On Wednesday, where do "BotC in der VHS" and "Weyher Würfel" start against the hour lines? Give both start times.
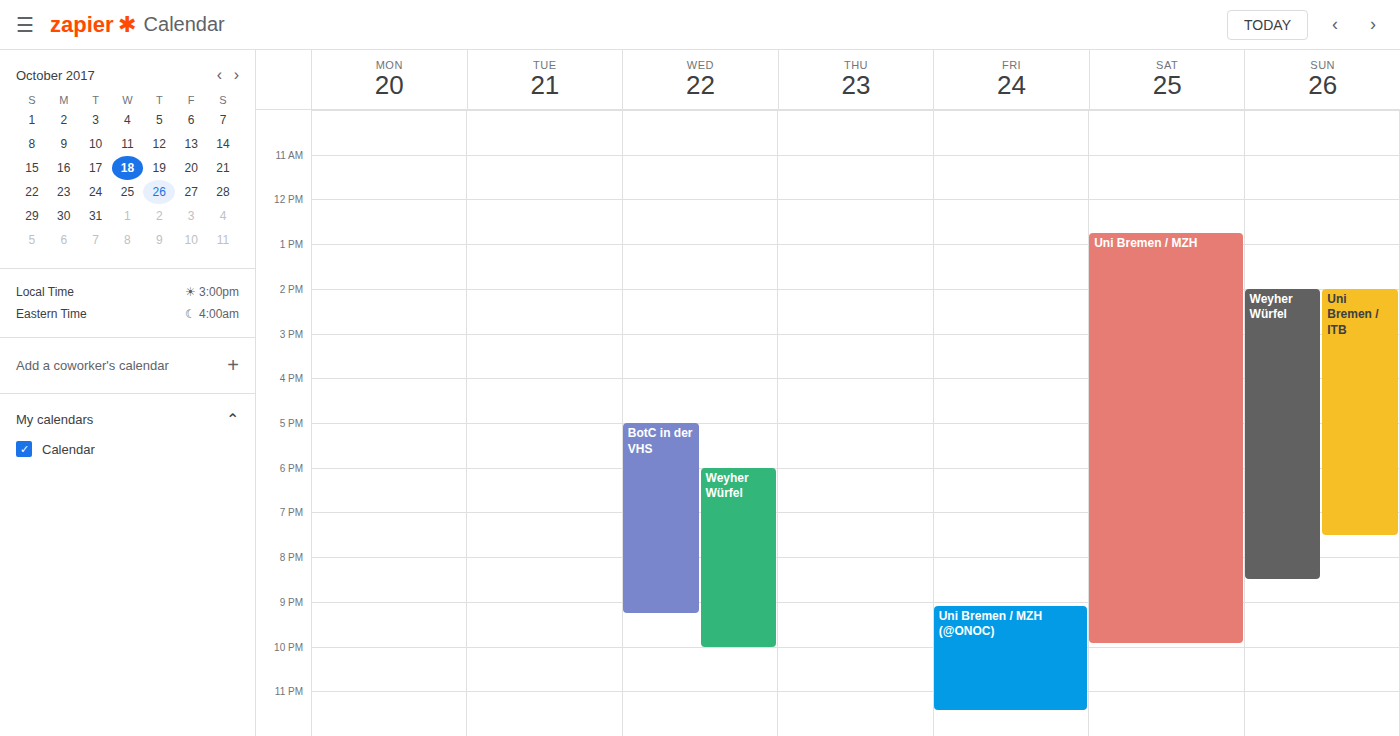
"BotC in der VHS": 17:00, exactly on the 17:00 line. "Weyher Würfel": 18:00, exactly on the 18:00 line.